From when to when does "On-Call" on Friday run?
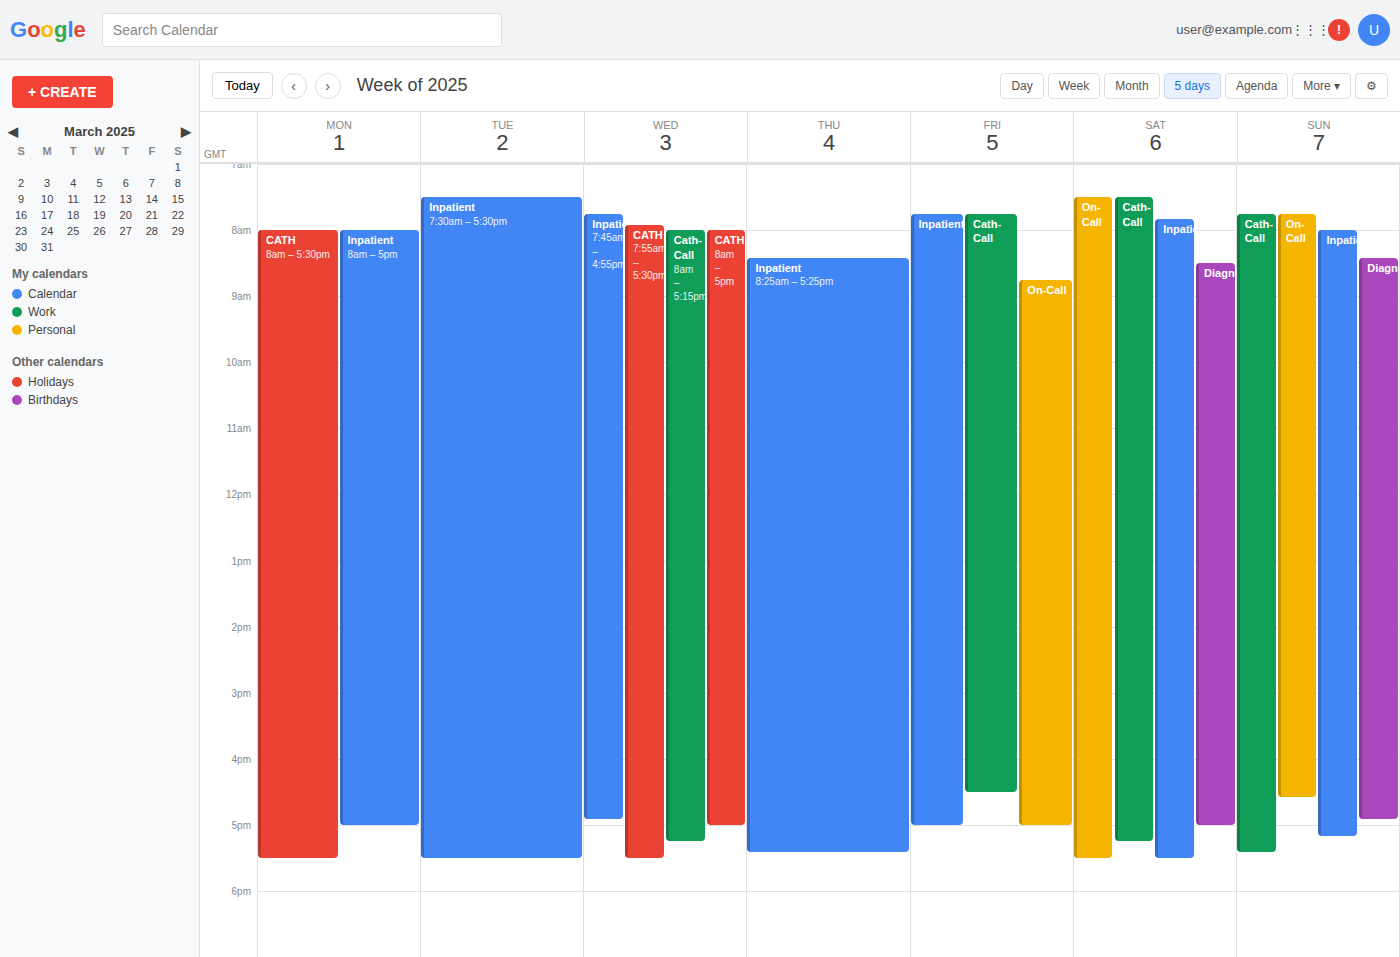
8:45 AM to 5:00 PM